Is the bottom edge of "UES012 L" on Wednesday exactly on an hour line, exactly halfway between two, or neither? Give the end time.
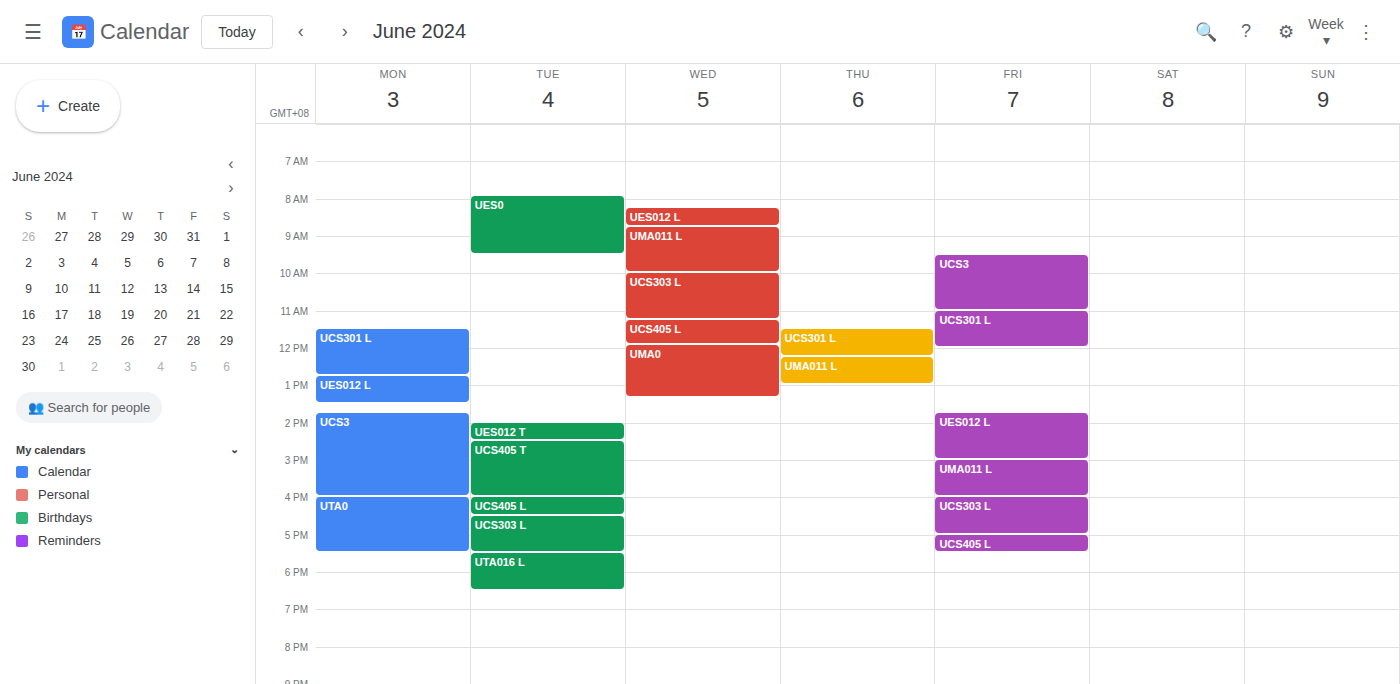
8:45 AM -- neither: three quarters of the way from the 8 AM line to the 9 AM line.